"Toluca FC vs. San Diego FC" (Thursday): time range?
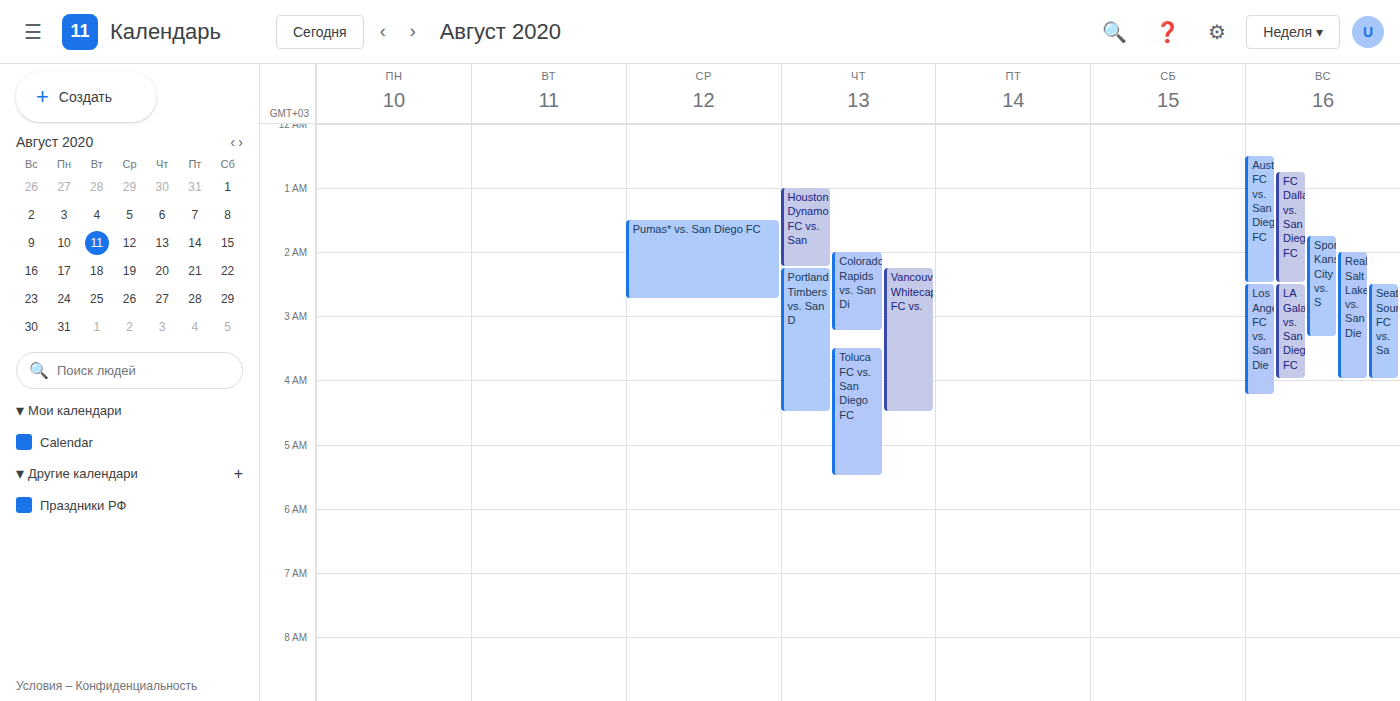
3:30 AM to 5:30 AM